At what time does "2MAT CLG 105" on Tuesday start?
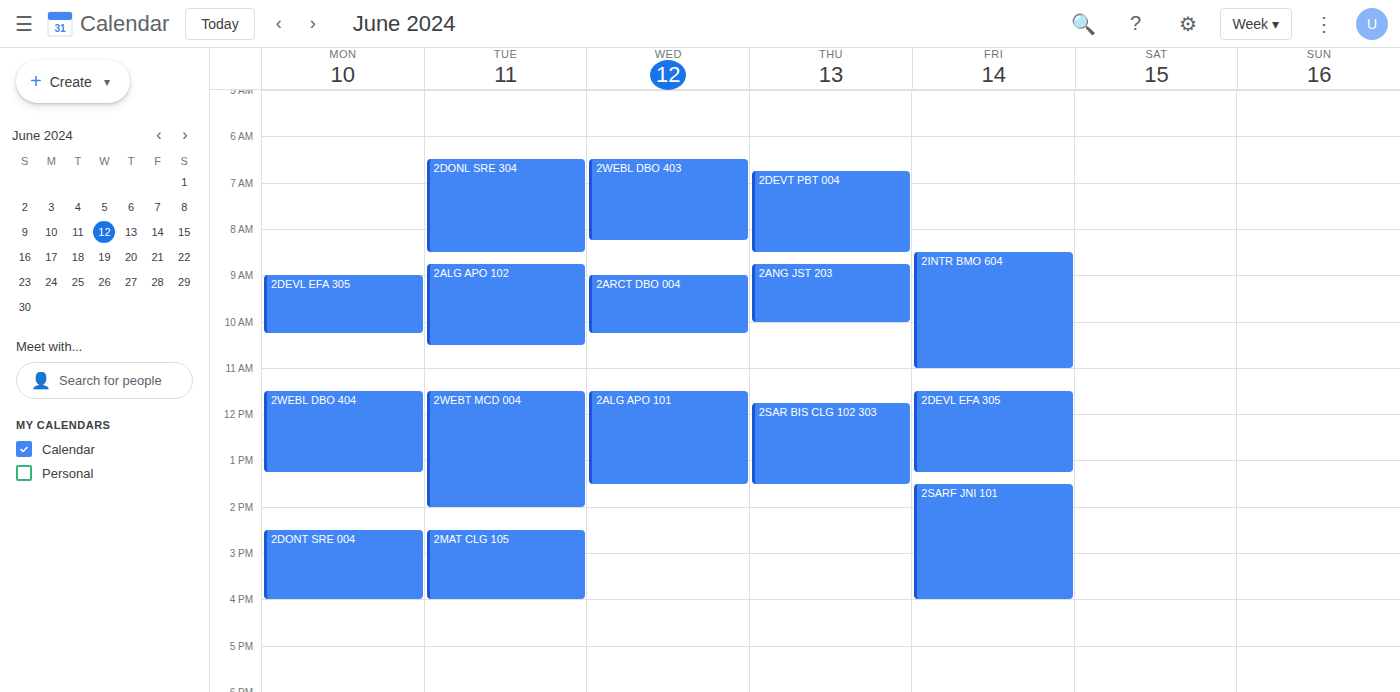
2:30 PM